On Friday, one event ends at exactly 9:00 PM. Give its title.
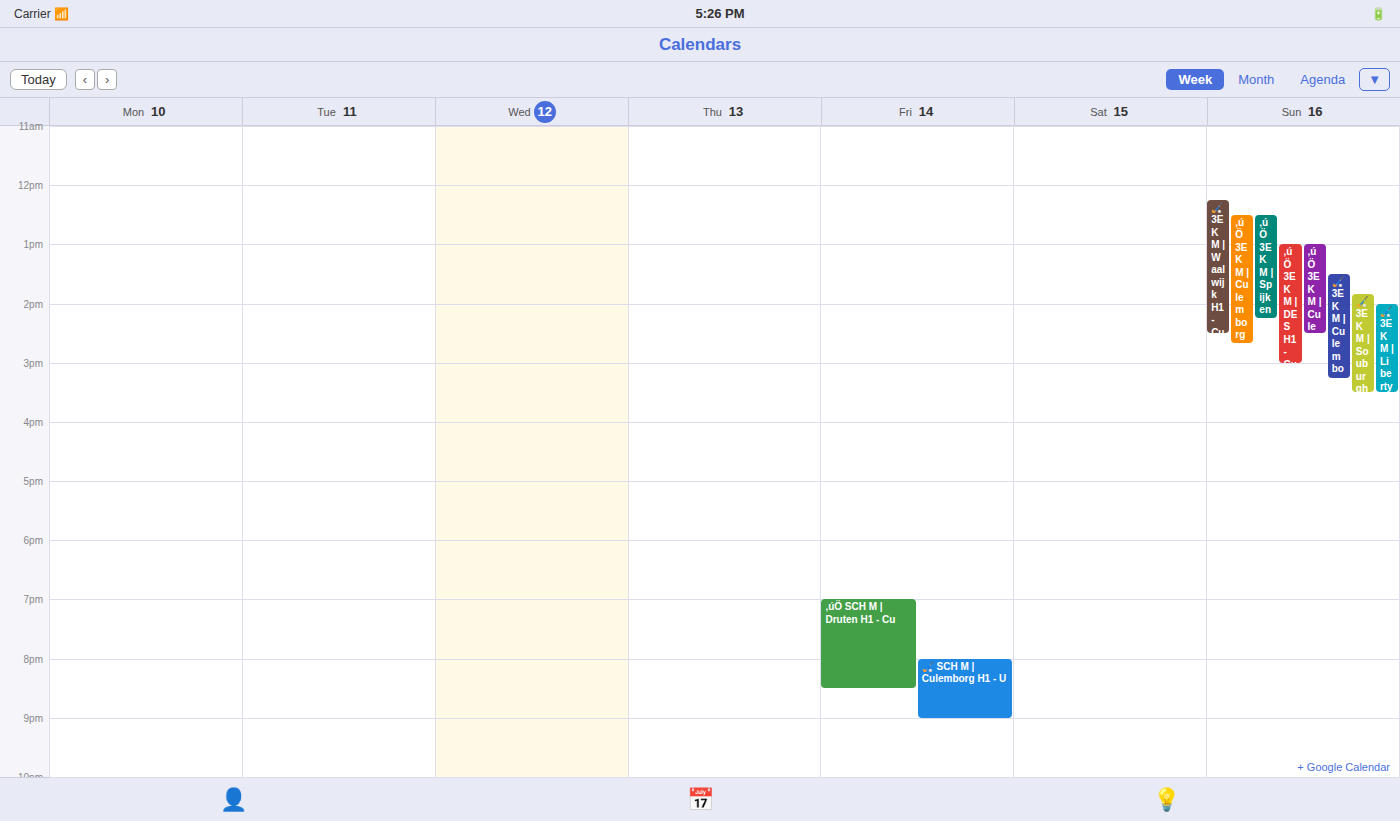
"🏑 SCH M | Culemborg H1 - U"